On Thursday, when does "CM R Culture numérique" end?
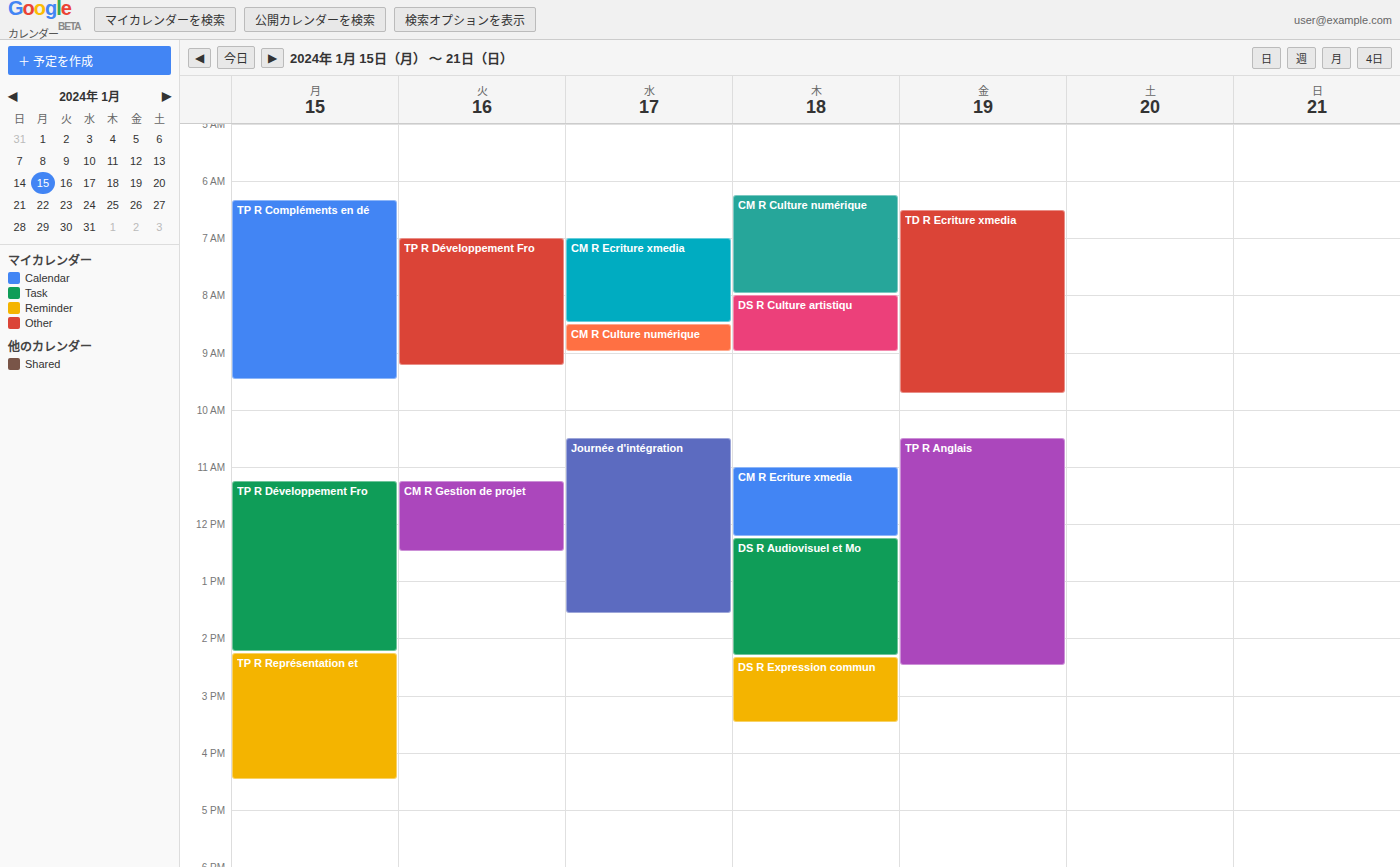
8:00 AM